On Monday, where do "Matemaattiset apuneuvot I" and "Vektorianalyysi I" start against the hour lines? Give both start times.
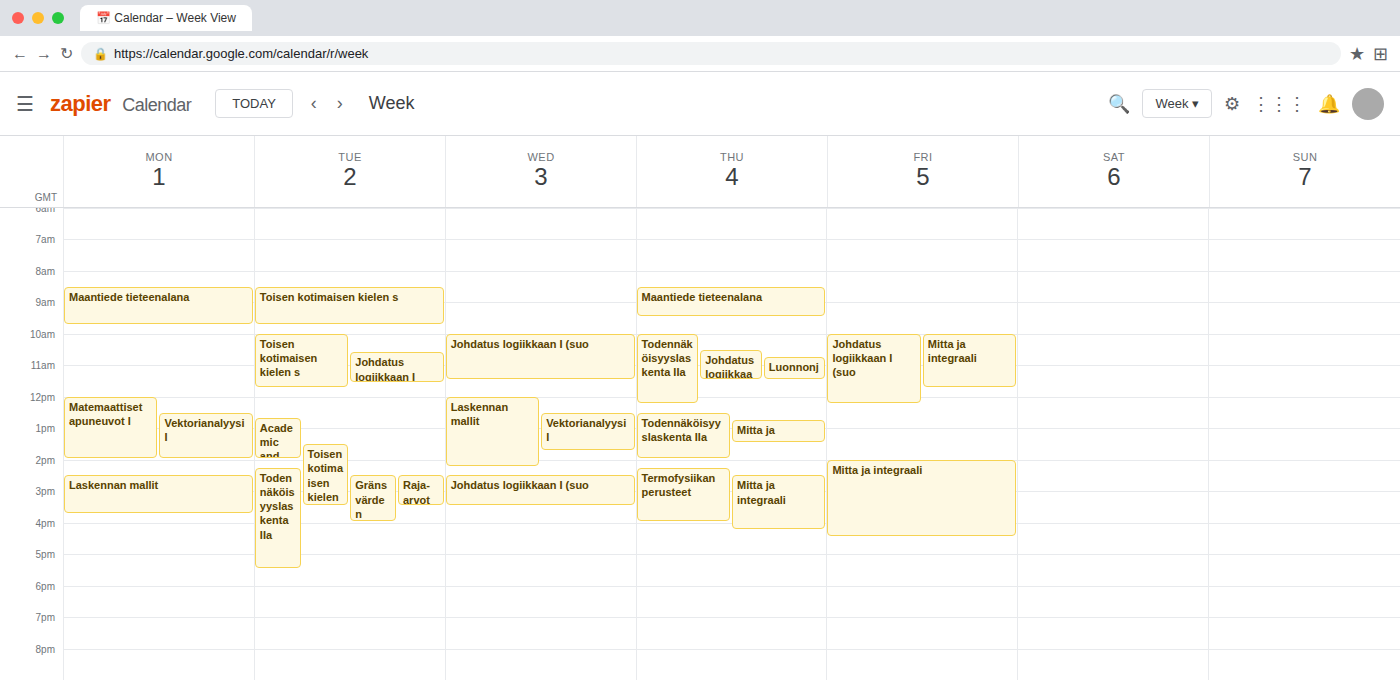
"Matemaattiset apuneuvot I": 12:00, exactly on the 12:00 line. "Vektorianalyysi I": 12:30, halfway between the 12:00 and 13:00 lines.